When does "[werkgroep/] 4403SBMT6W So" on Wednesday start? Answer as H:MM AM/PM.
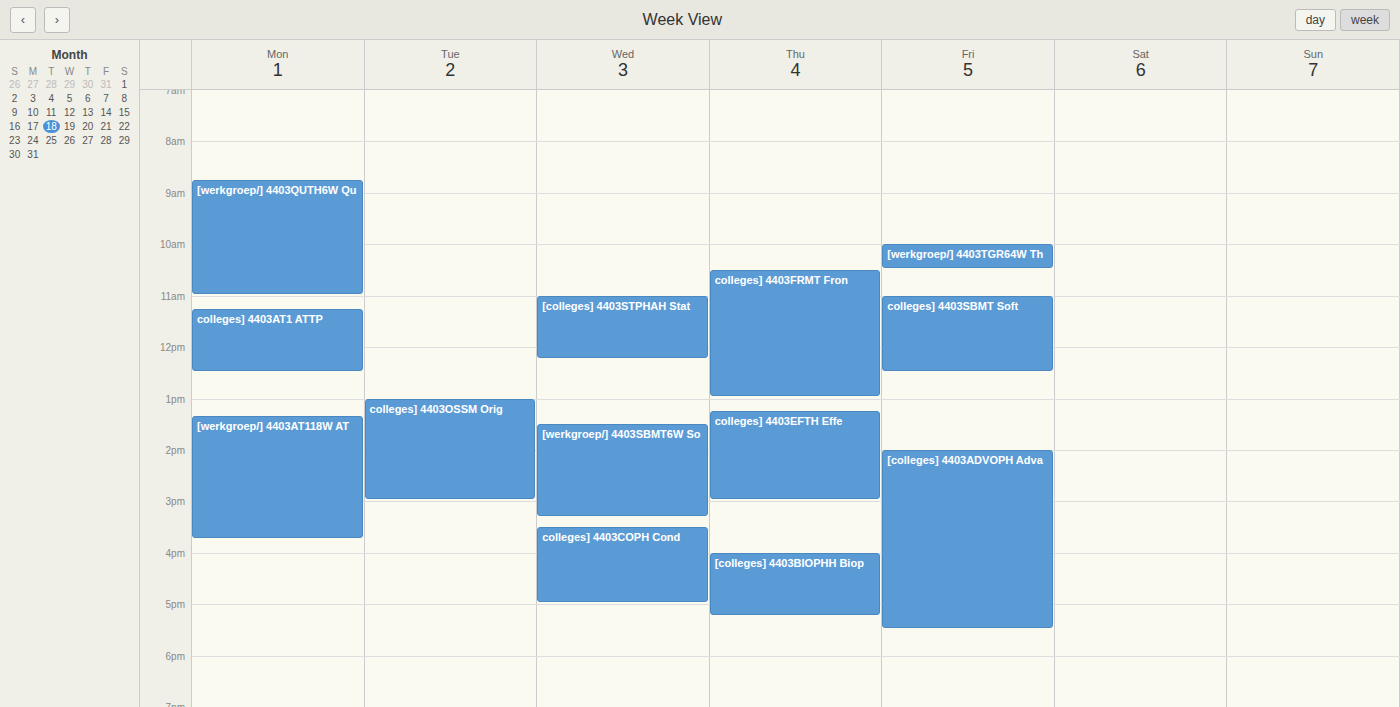
1:30 PM